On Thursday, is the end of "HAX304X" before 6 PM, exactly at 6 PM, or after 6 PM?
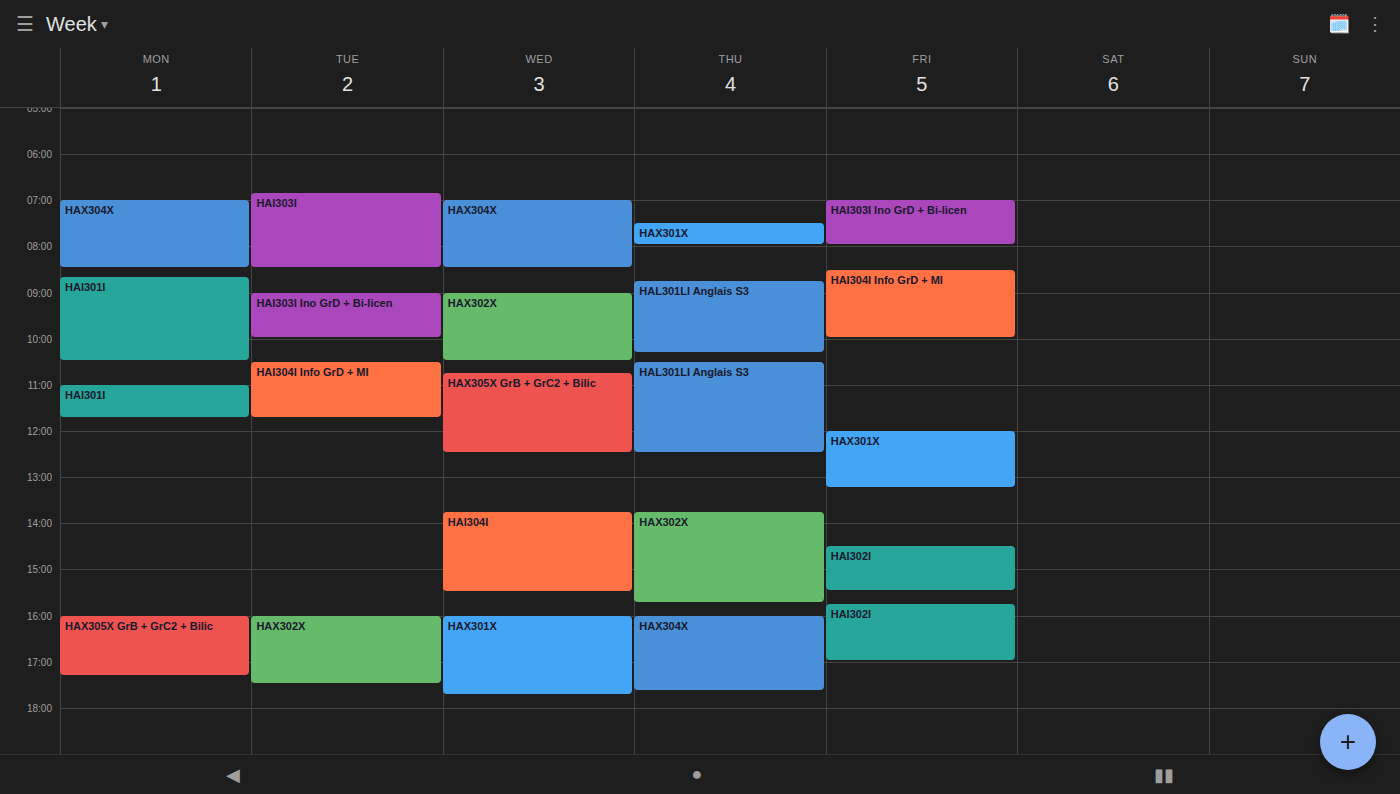
5:40 PM -- before 6 PM, 20 minutes above the 6 PM line.